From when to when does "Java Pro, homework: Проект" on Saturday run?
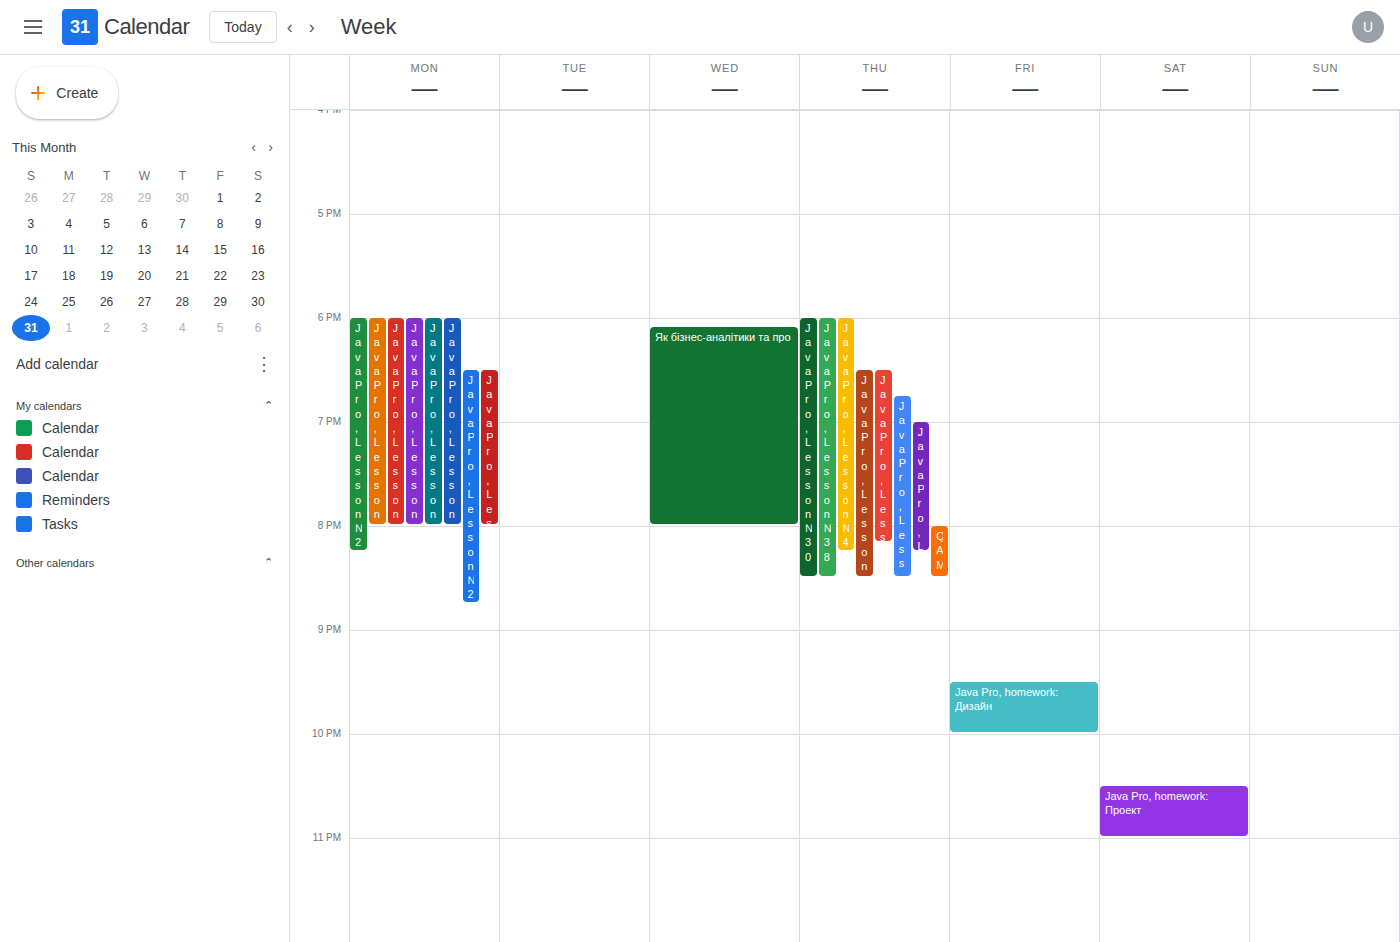
22:30 to 23:00